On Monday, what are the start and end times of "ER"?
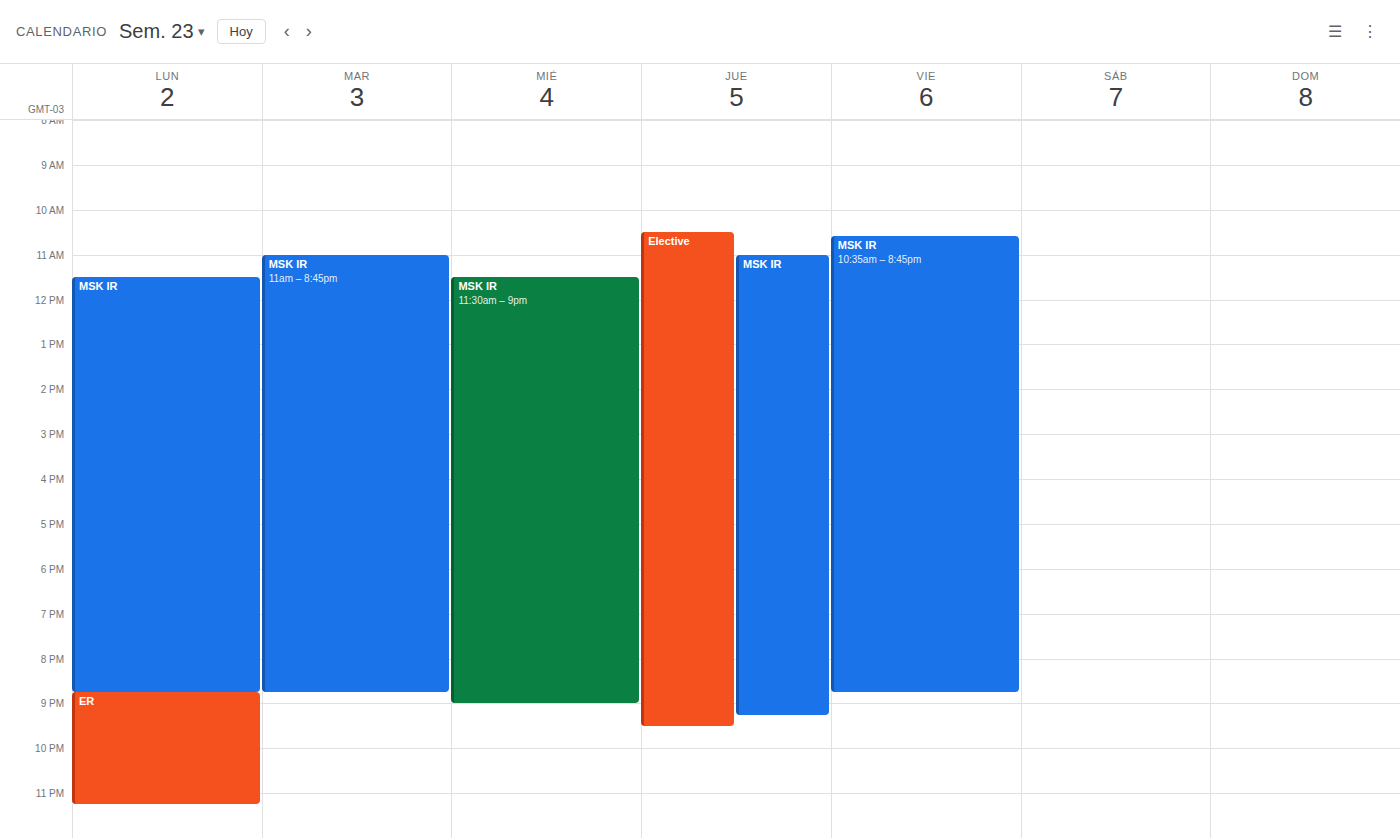
8:45 PM to 11:15 PM